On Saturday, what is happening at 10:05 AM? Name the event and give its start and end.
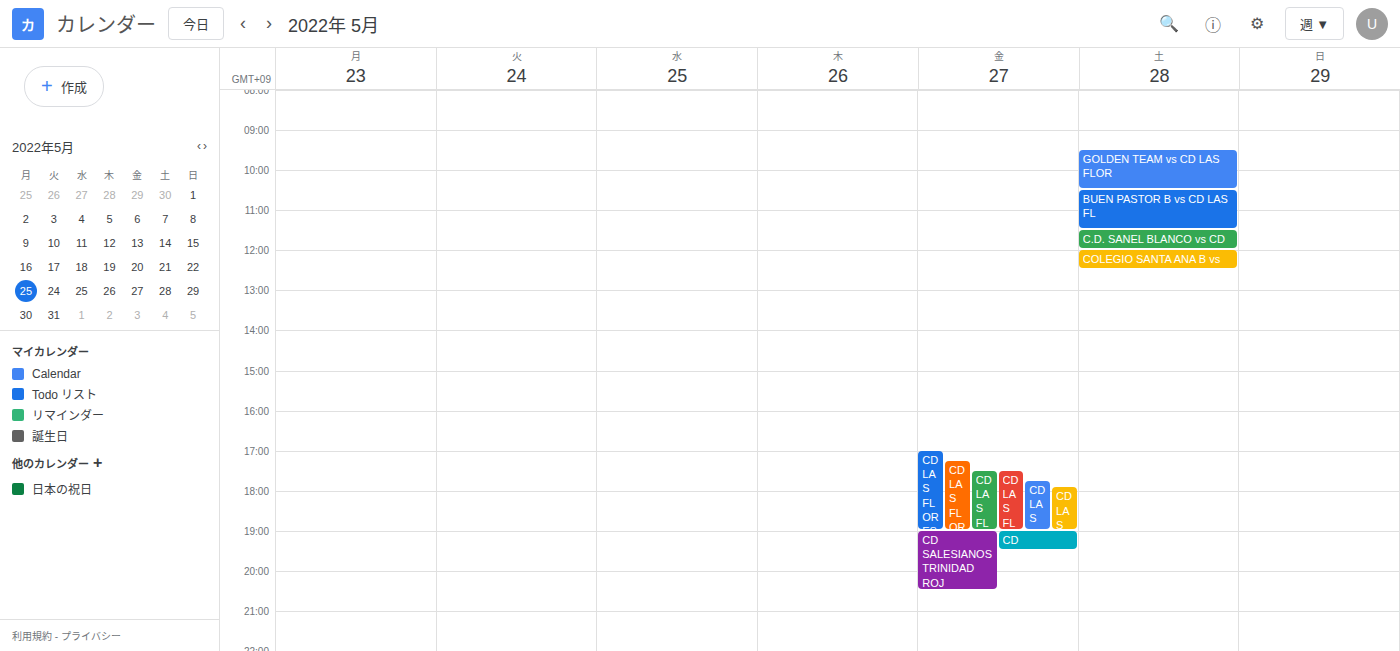
"GOLDEN TEAM vs CD LAS FLOR", 9:30 AM to 10:30 AM